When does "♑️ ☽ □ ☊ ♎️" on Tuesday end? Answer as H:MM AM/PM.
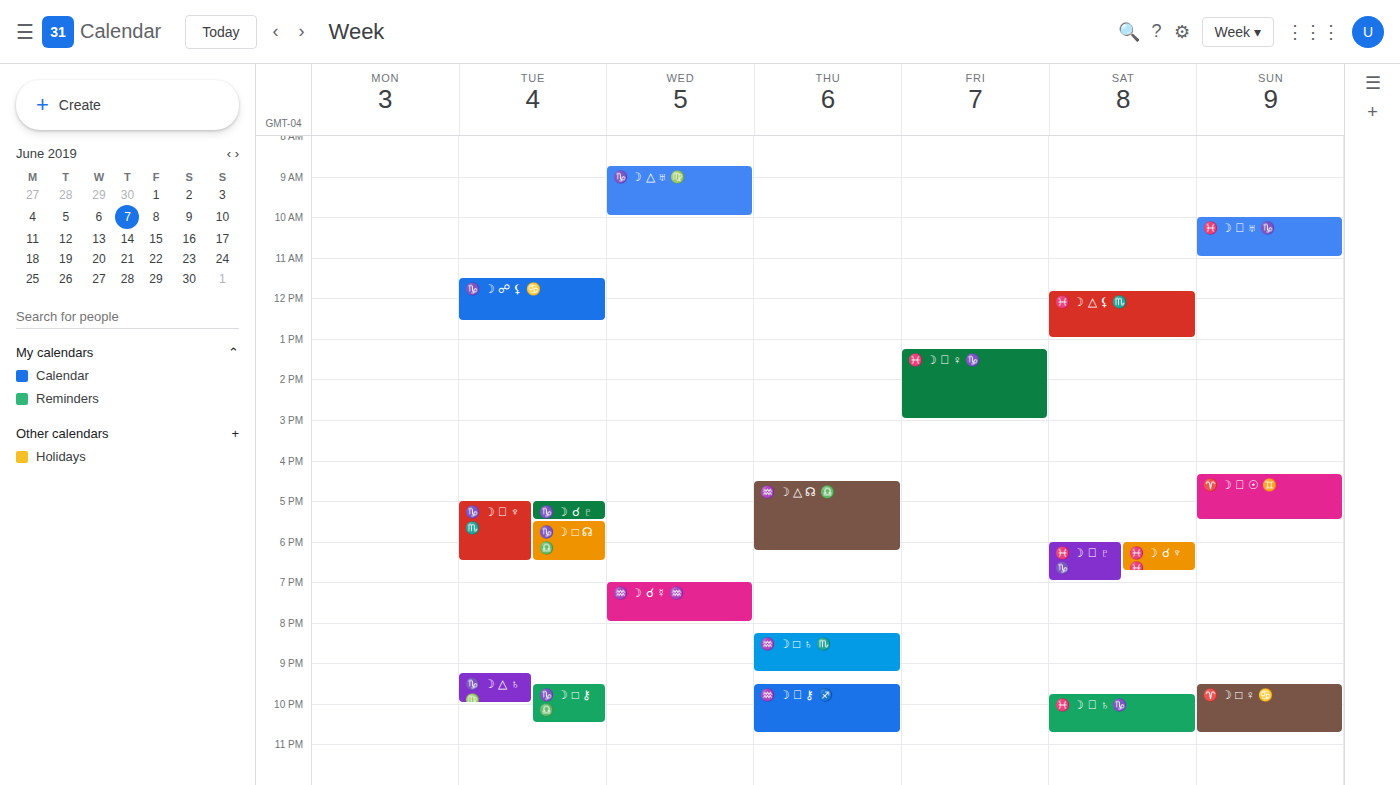
6:30 PM